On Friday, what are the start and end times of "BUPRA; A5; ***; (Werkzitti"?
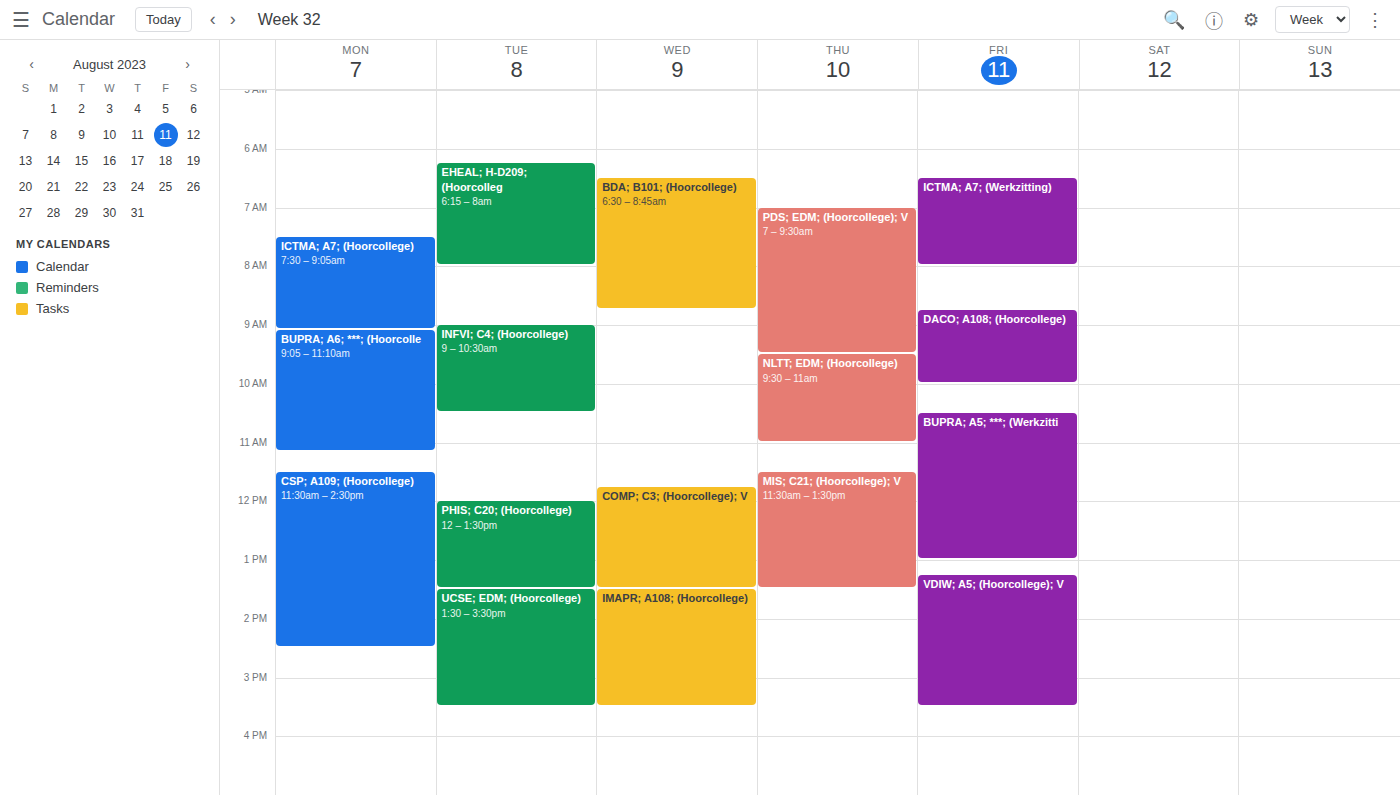
10:30 AM to 1:00 PM